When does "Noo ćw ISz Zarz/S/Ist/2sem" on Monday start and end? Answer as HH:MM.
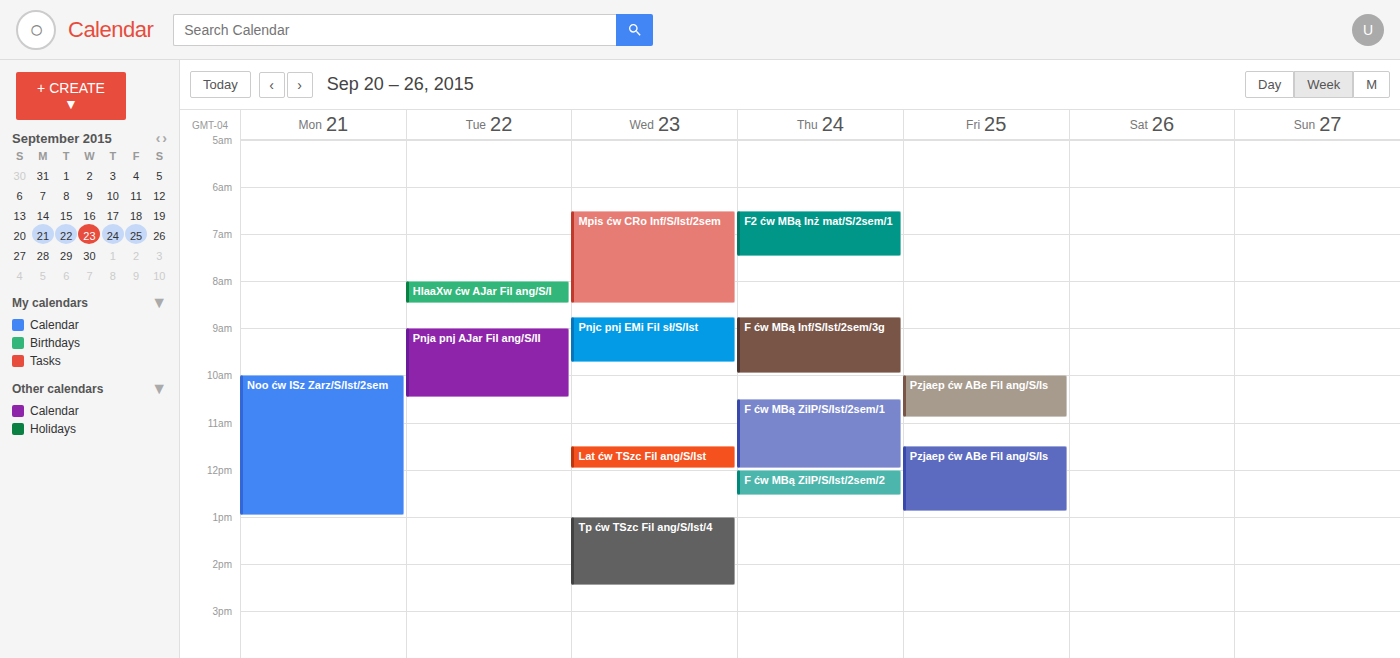
10:00 to 13:00